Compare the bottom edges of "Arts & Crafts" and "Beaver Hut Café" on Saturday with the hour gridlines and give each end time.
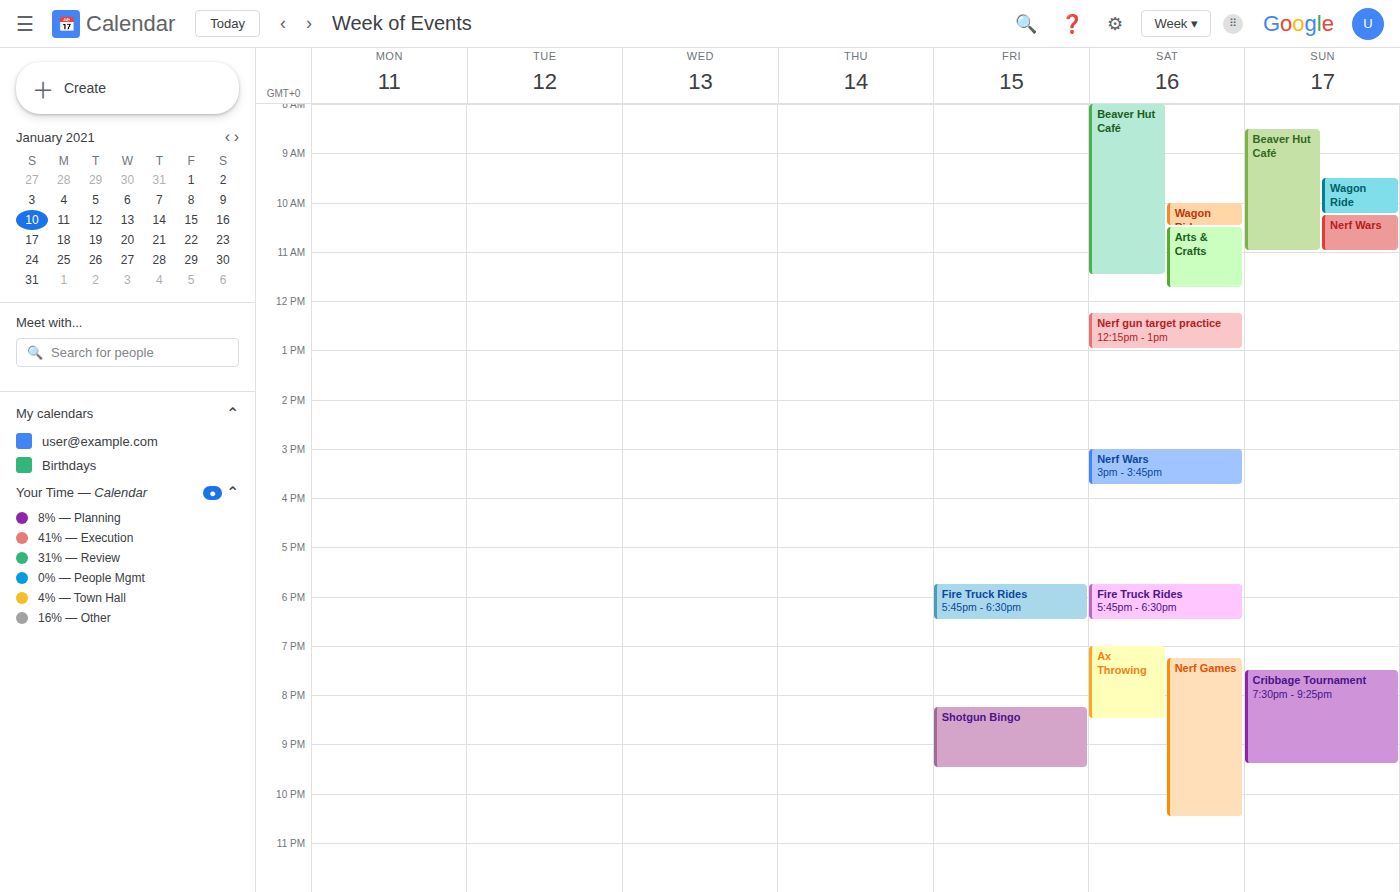
"Arts & Crafts": 11:45 AM, neither: three quarters of the way from the 11 AM line to the 12 PM line. "Beaver Hut Café": 11:30 AM, halfway between the 11 AM and 12 PM lines.